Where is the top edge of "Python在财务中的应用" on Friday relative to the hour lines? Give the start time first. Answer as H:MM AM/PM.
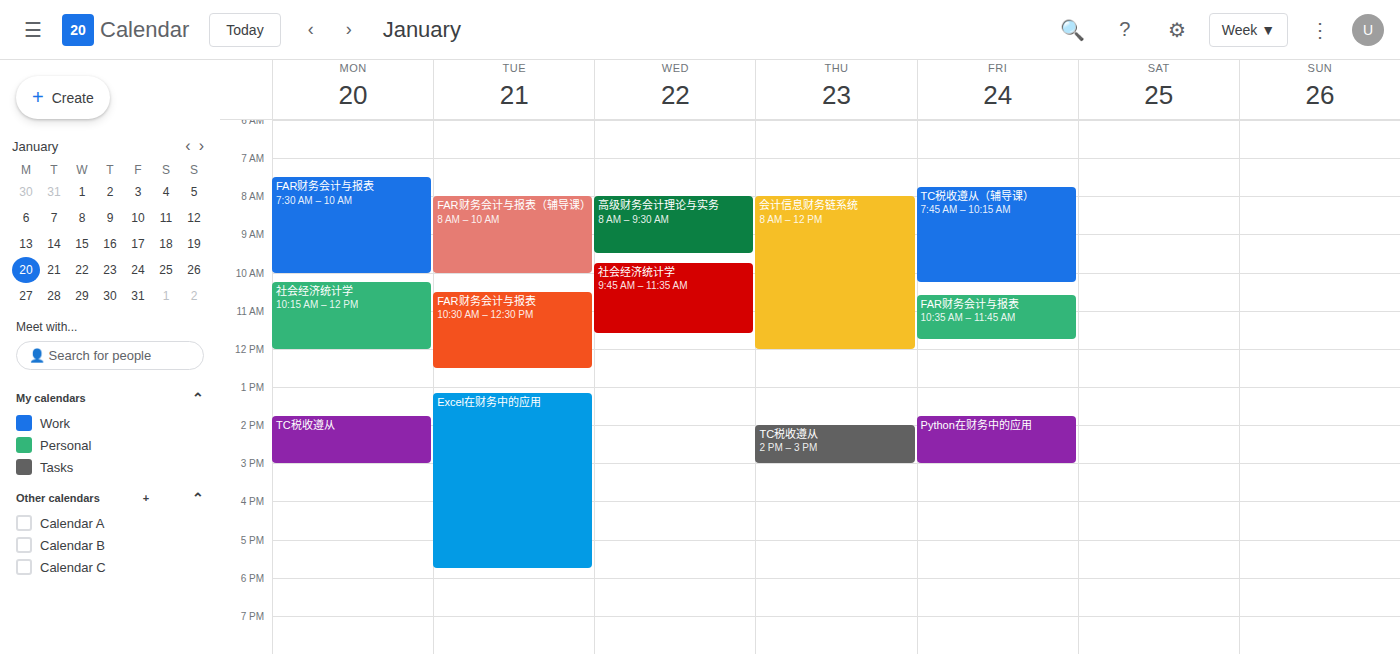
1:45 PM -- neither: three quarters of the way from the 1 PM line to the 2 PM line.